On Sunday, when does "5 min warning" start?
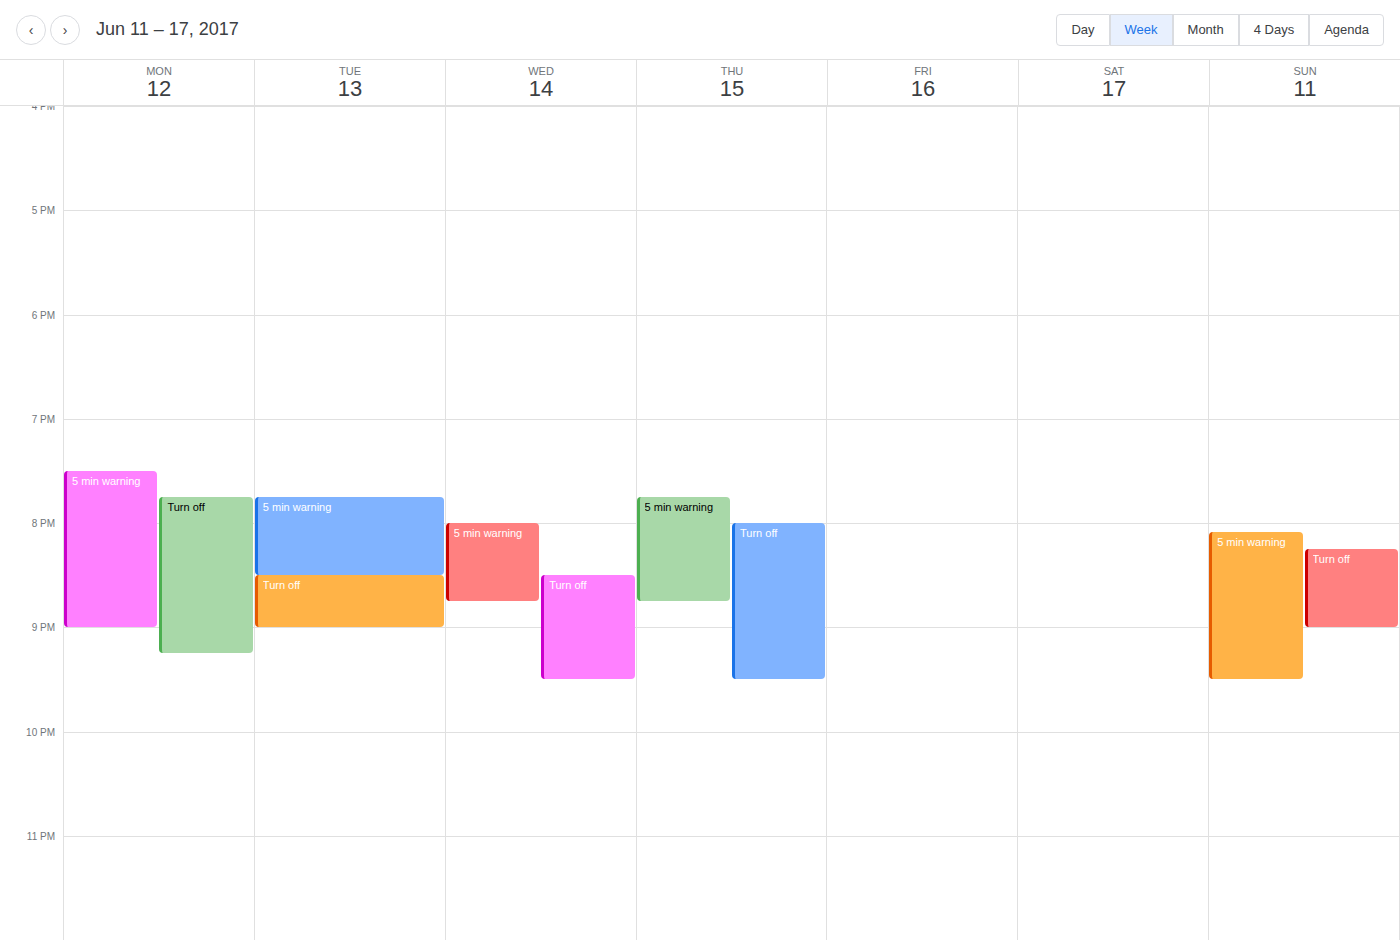
8:05 PM